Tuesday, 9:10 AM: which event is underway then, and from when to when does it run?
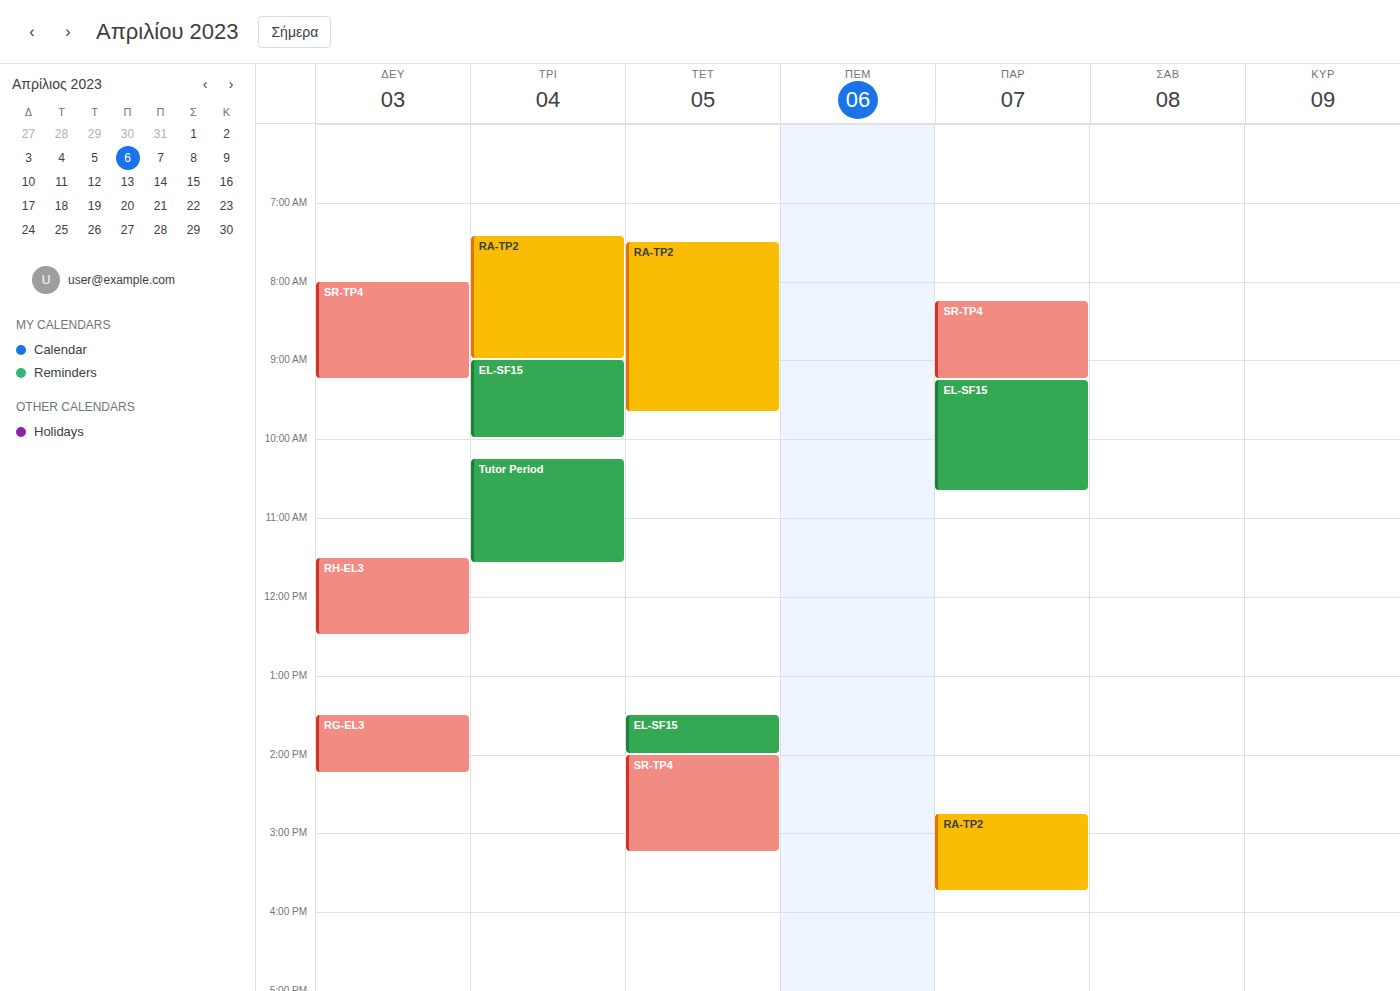
"EL-SF15", 9:00 AM to 10:00 AM